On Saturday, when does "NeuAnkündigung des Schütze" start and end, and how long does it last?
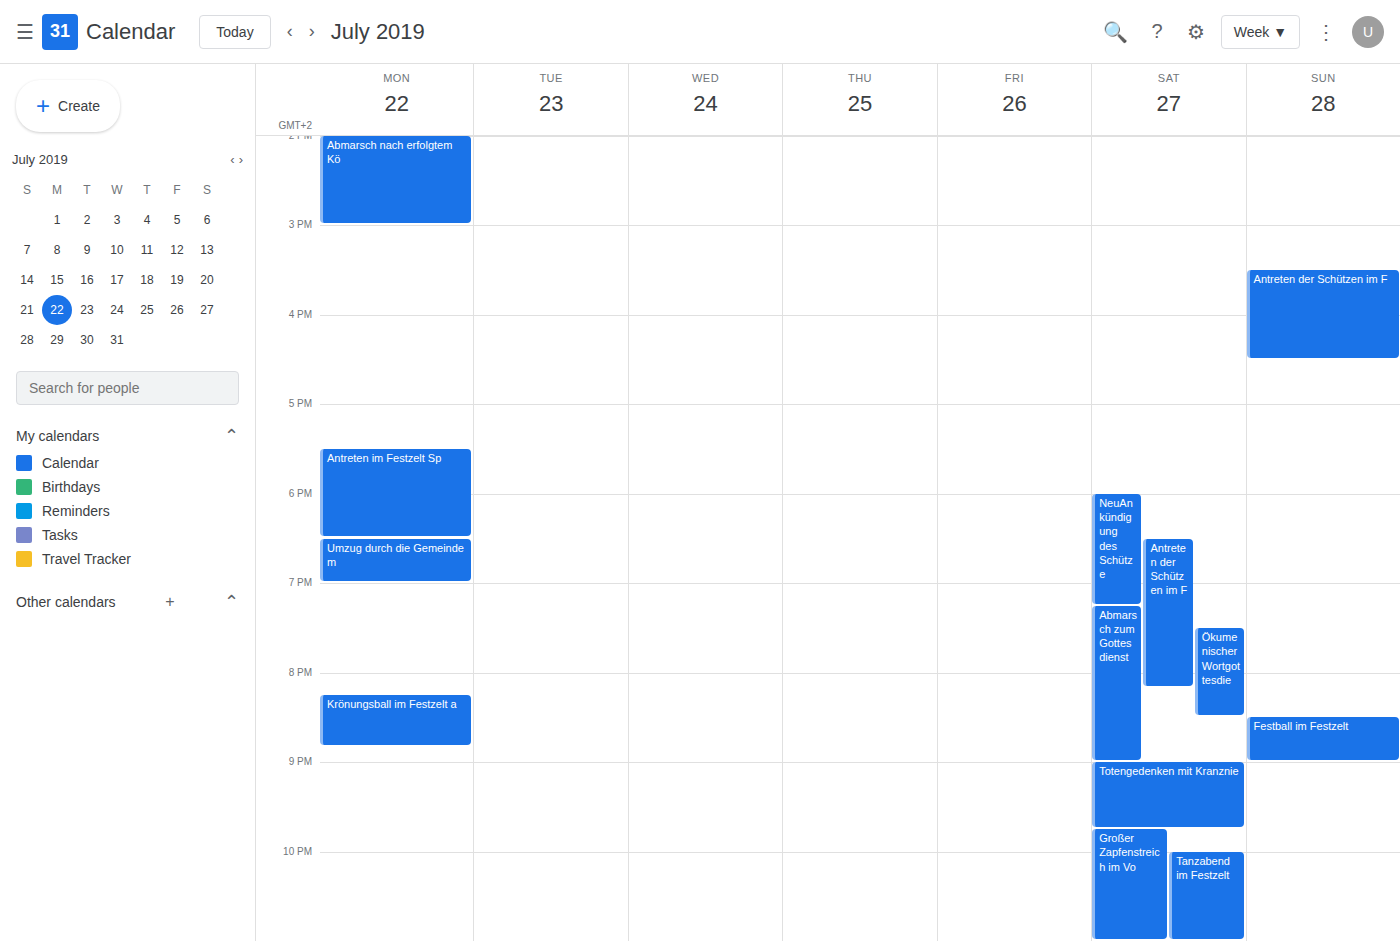
6:00 PM to 7:15 PM, 1 hour 15 minutes